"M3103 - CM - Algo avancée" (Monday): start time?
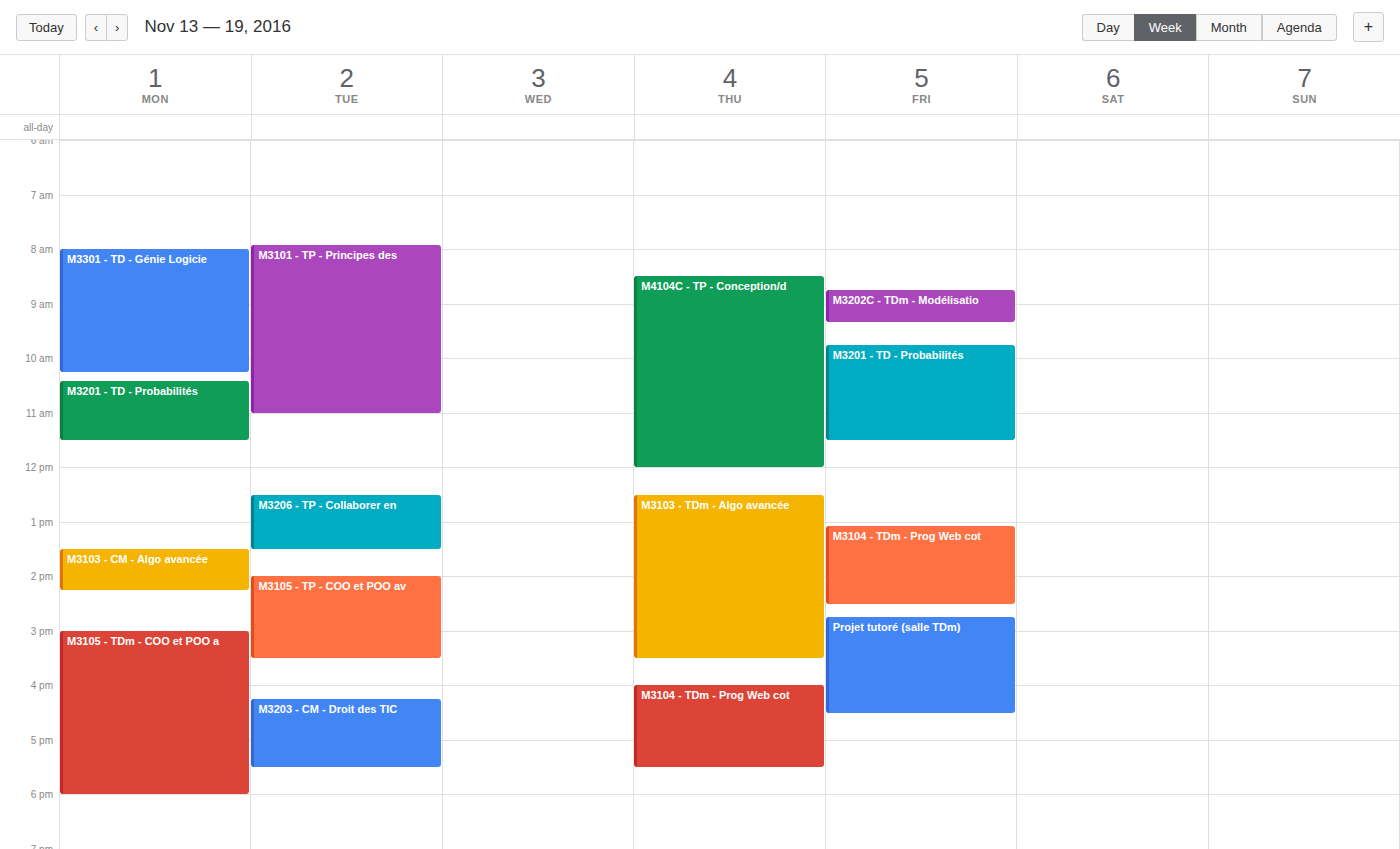
1:30 PM